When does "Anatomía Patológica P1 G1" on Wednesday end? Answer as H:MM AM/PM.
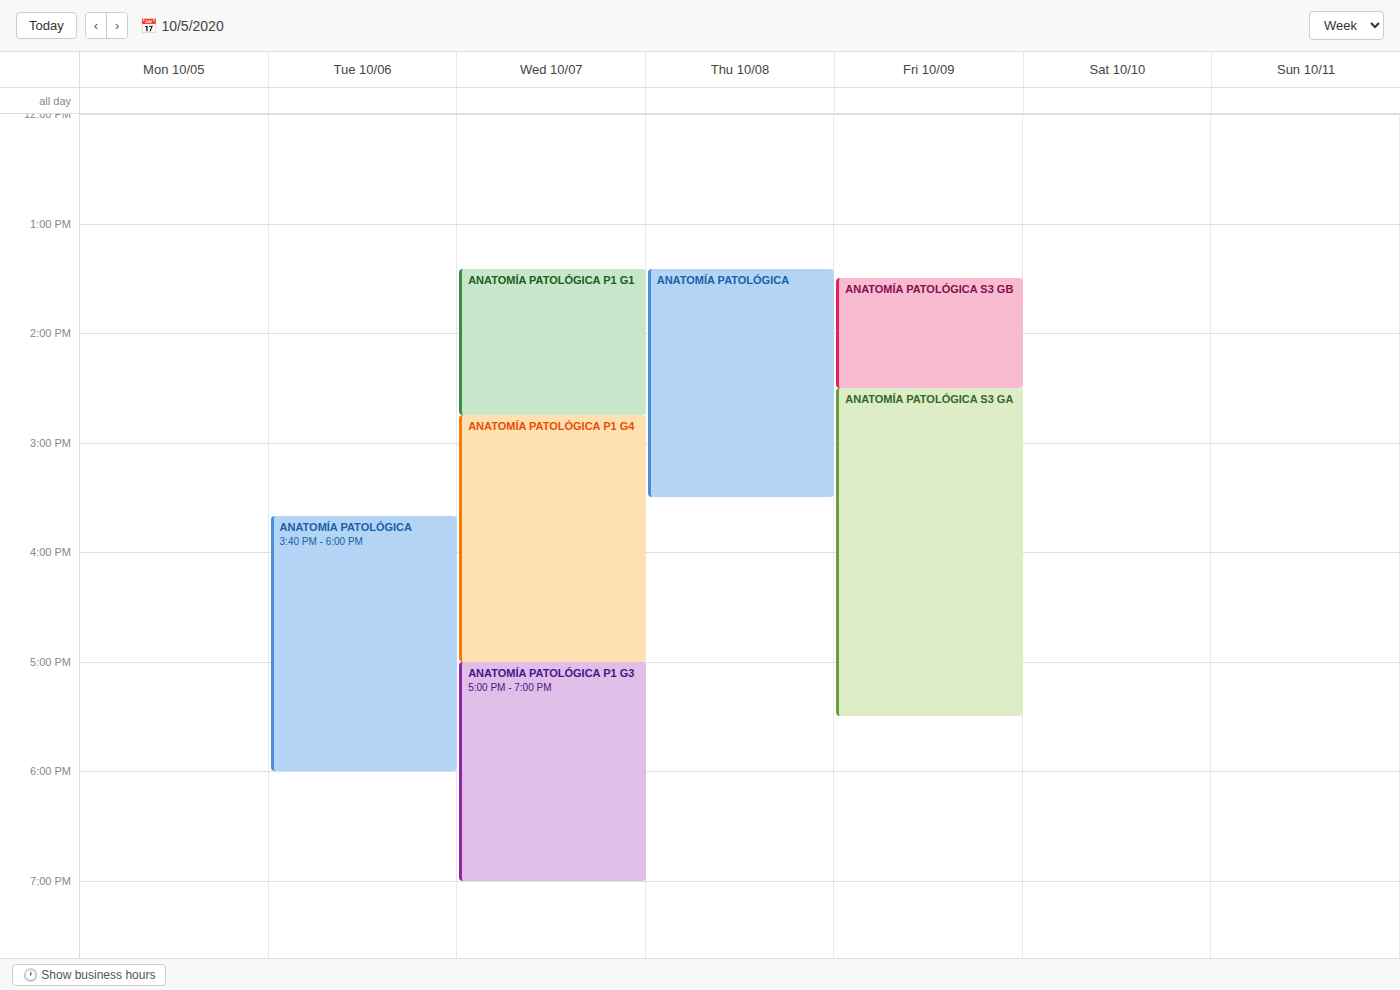
2:45 PM